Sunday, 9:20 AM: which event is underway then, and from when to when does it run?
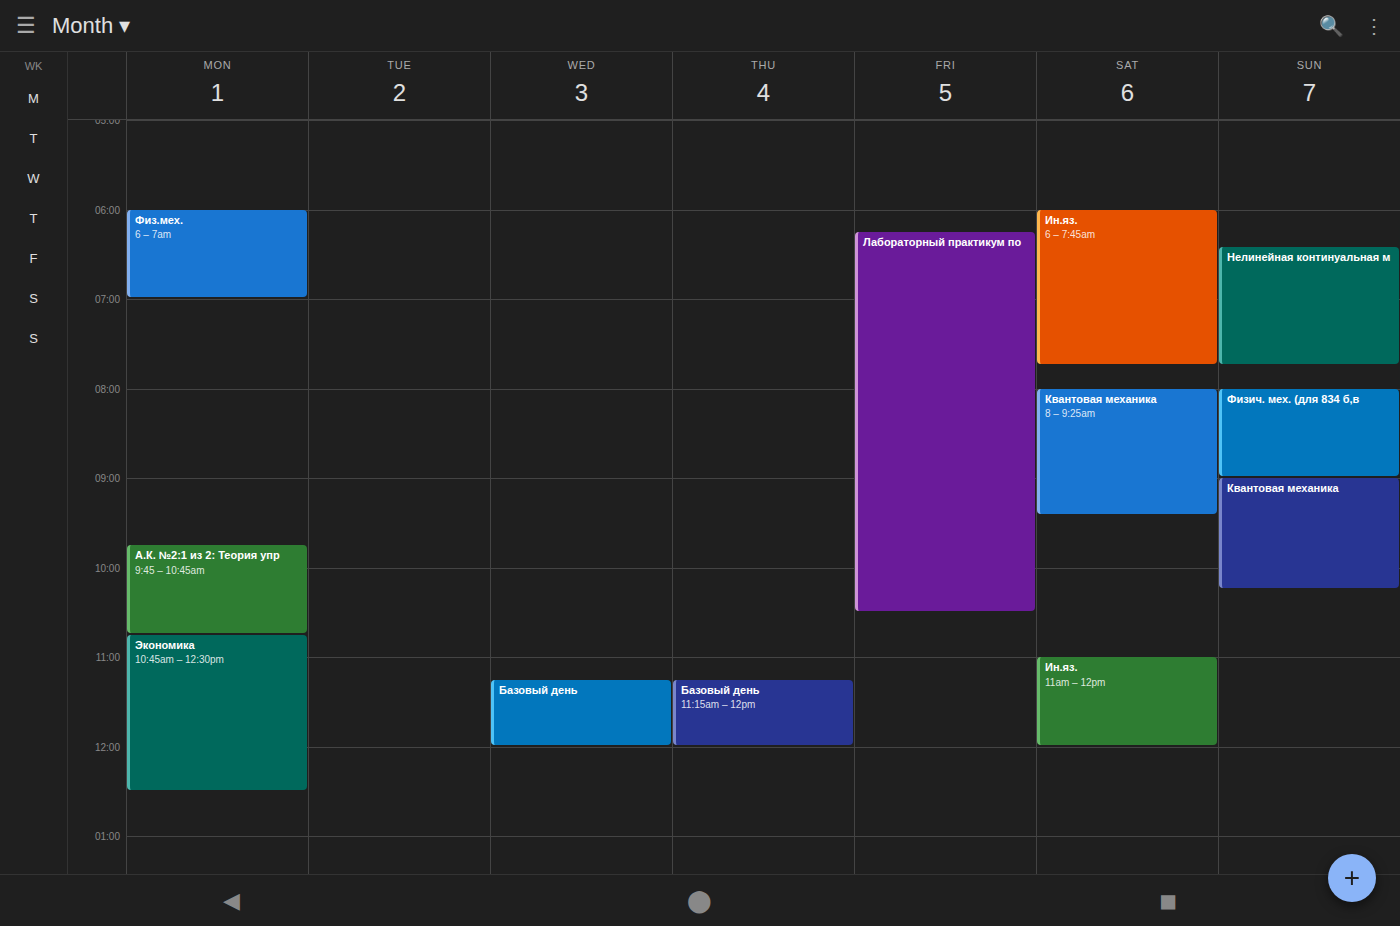
"Квантовая механика", 9:00 AM to 10:15 AM